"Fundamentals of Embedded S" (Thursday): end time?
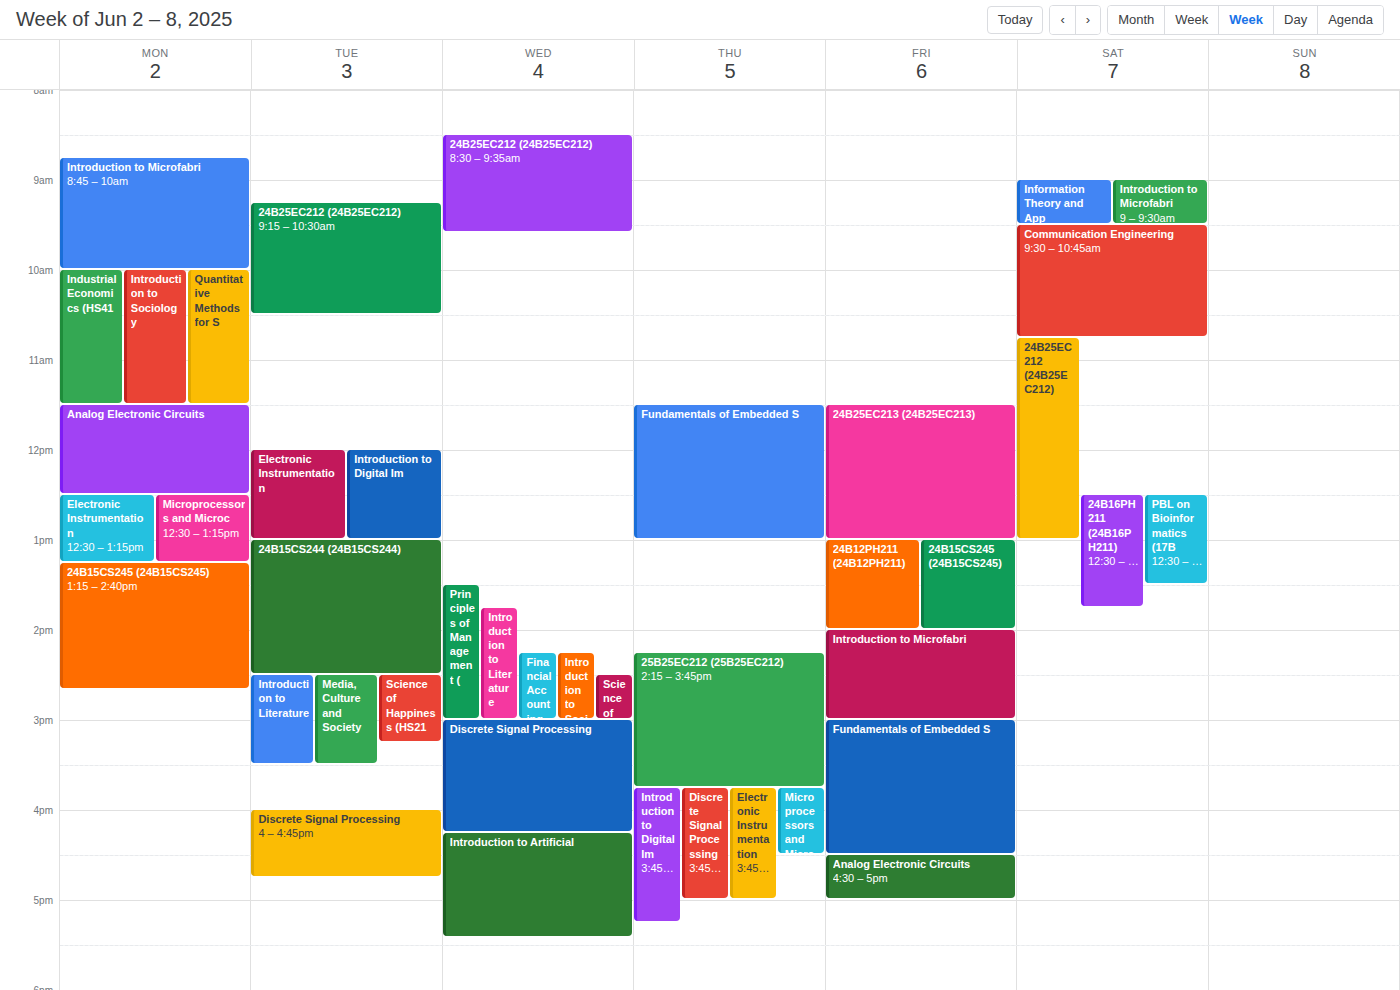
1:00 PM